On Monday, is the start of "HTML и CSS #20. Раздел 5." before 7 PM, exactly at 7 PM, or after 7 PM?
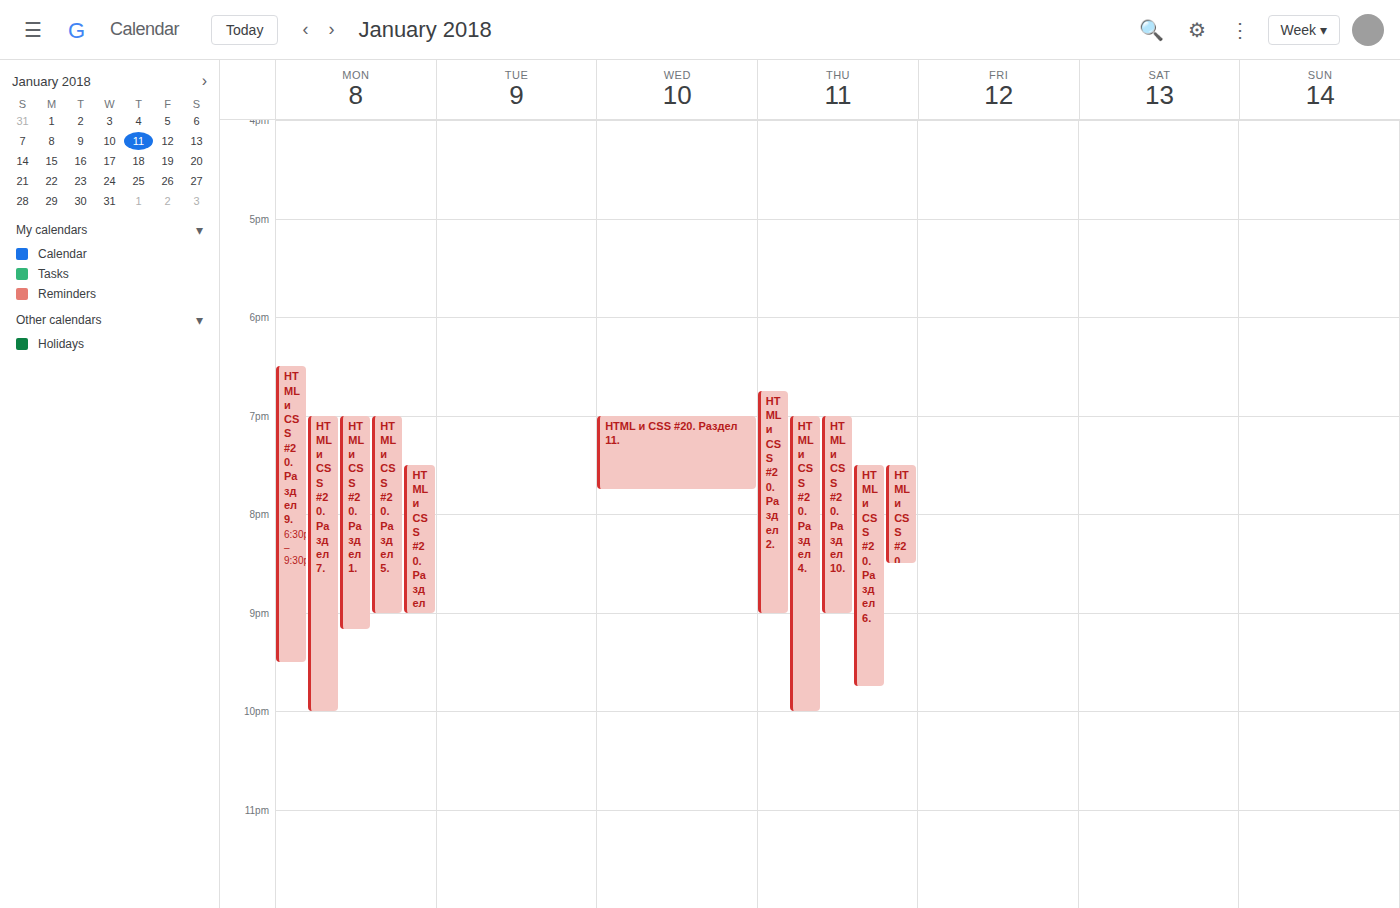
7:00 PM -- exactly at 7 PM, on the 7 PM line.